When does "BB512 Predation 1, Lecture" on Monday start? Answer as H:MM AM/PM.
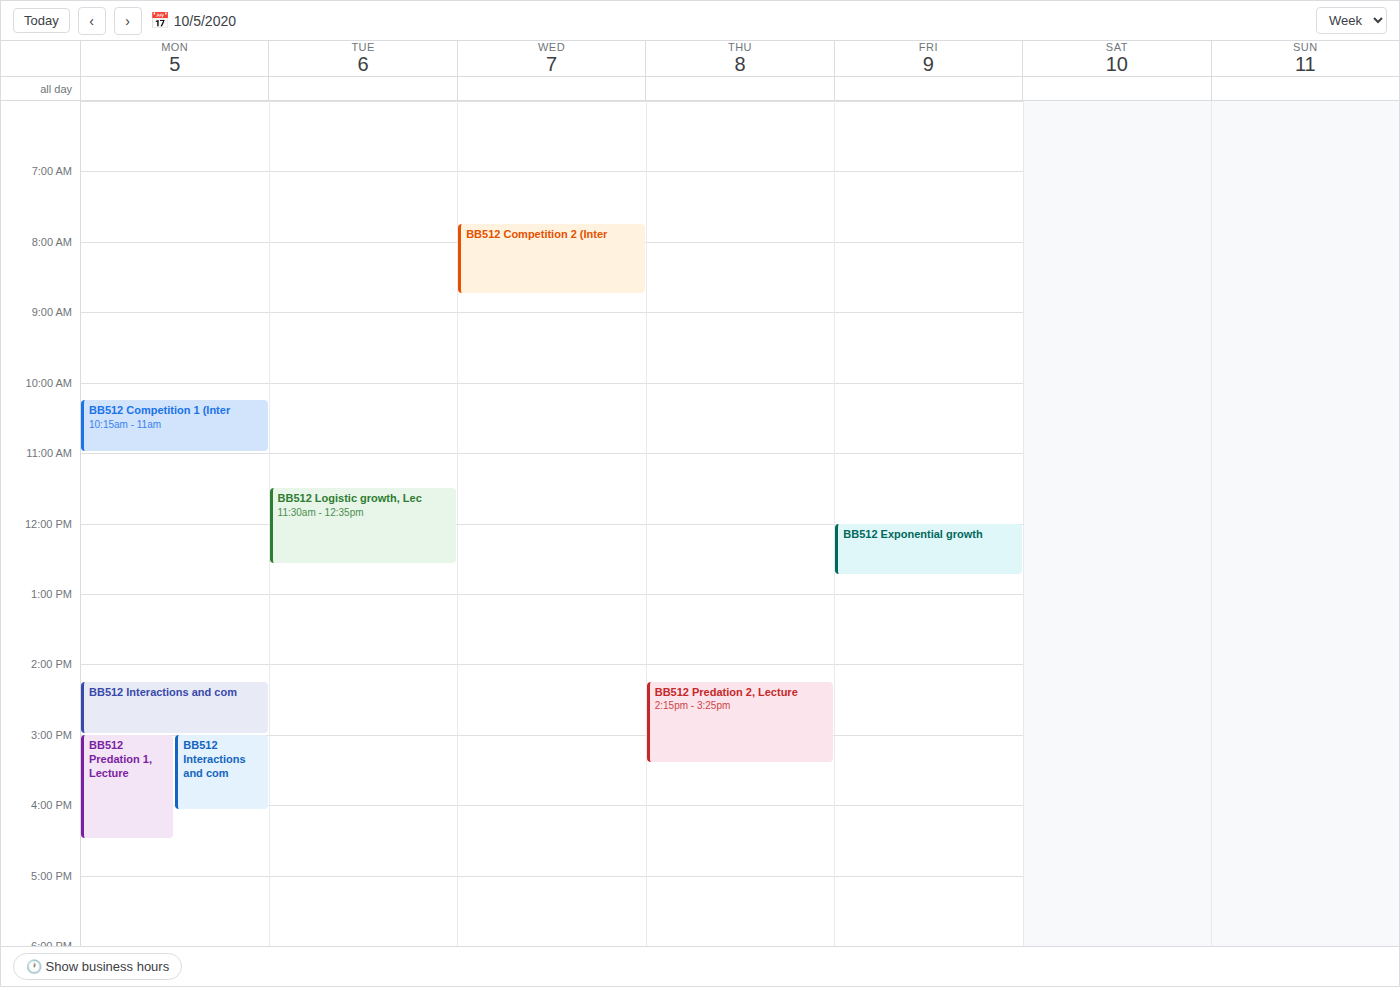
3:00 PM